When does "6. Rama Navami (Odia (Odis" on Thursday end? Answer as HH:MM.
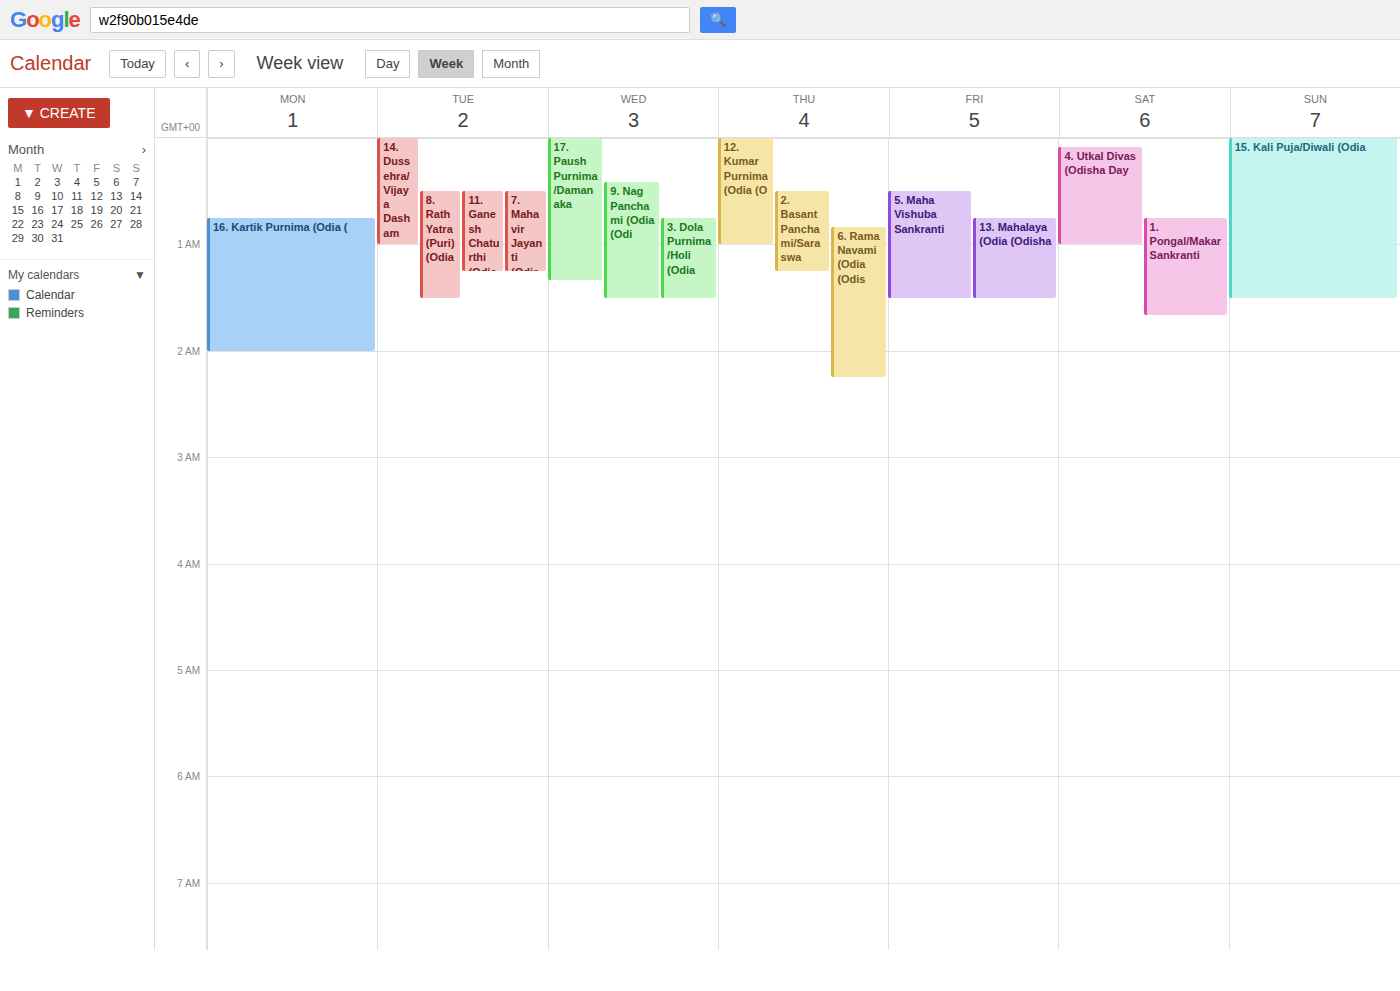
02:15